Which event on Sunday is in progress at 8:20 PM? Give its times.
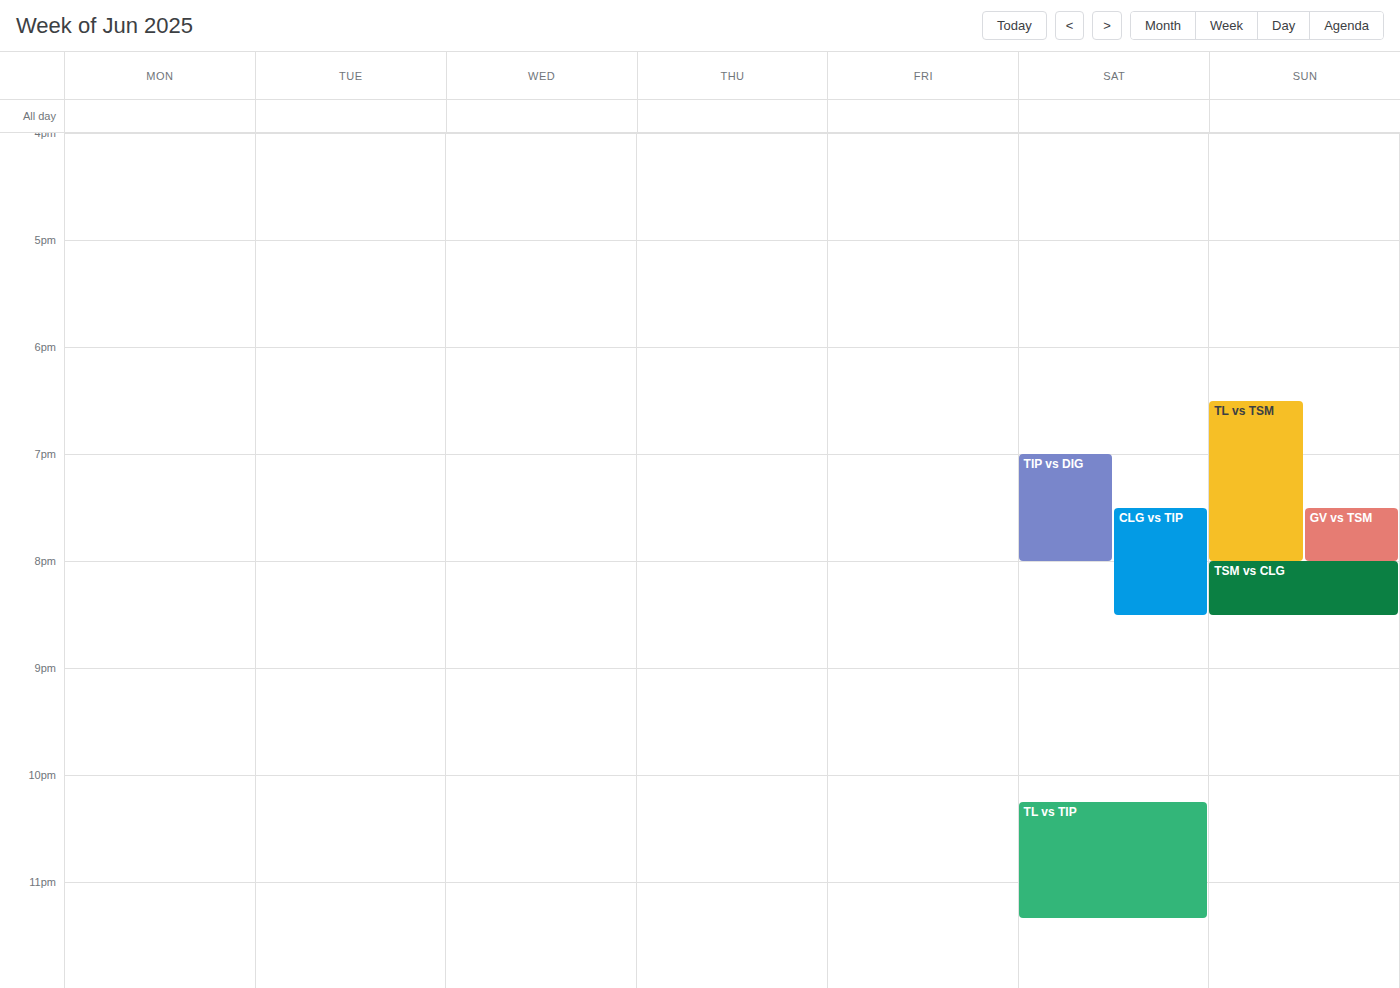
"TSM vs CLG", 8:00 PM to 8:30 PM